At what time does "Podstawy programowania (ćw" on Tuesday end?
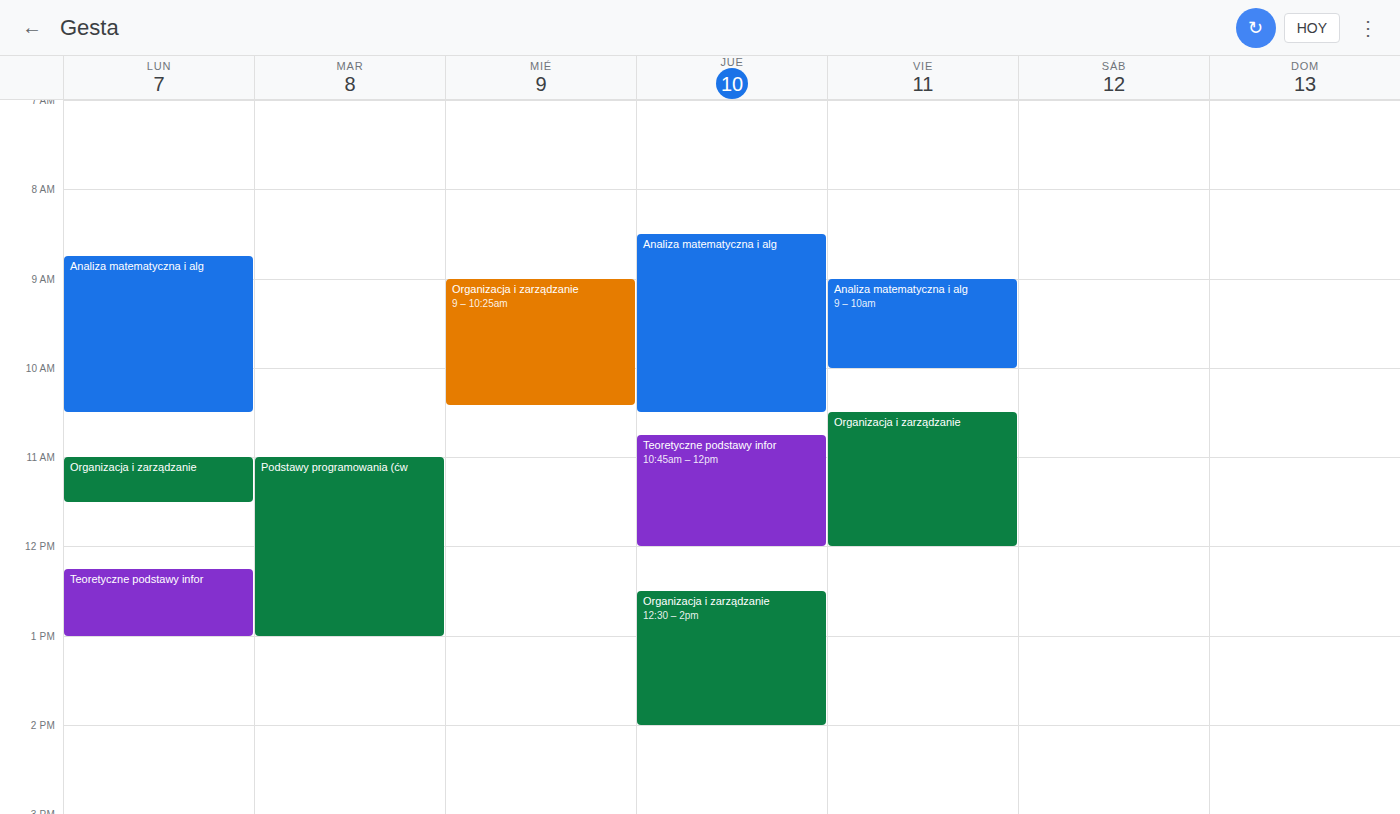
1:00 PM